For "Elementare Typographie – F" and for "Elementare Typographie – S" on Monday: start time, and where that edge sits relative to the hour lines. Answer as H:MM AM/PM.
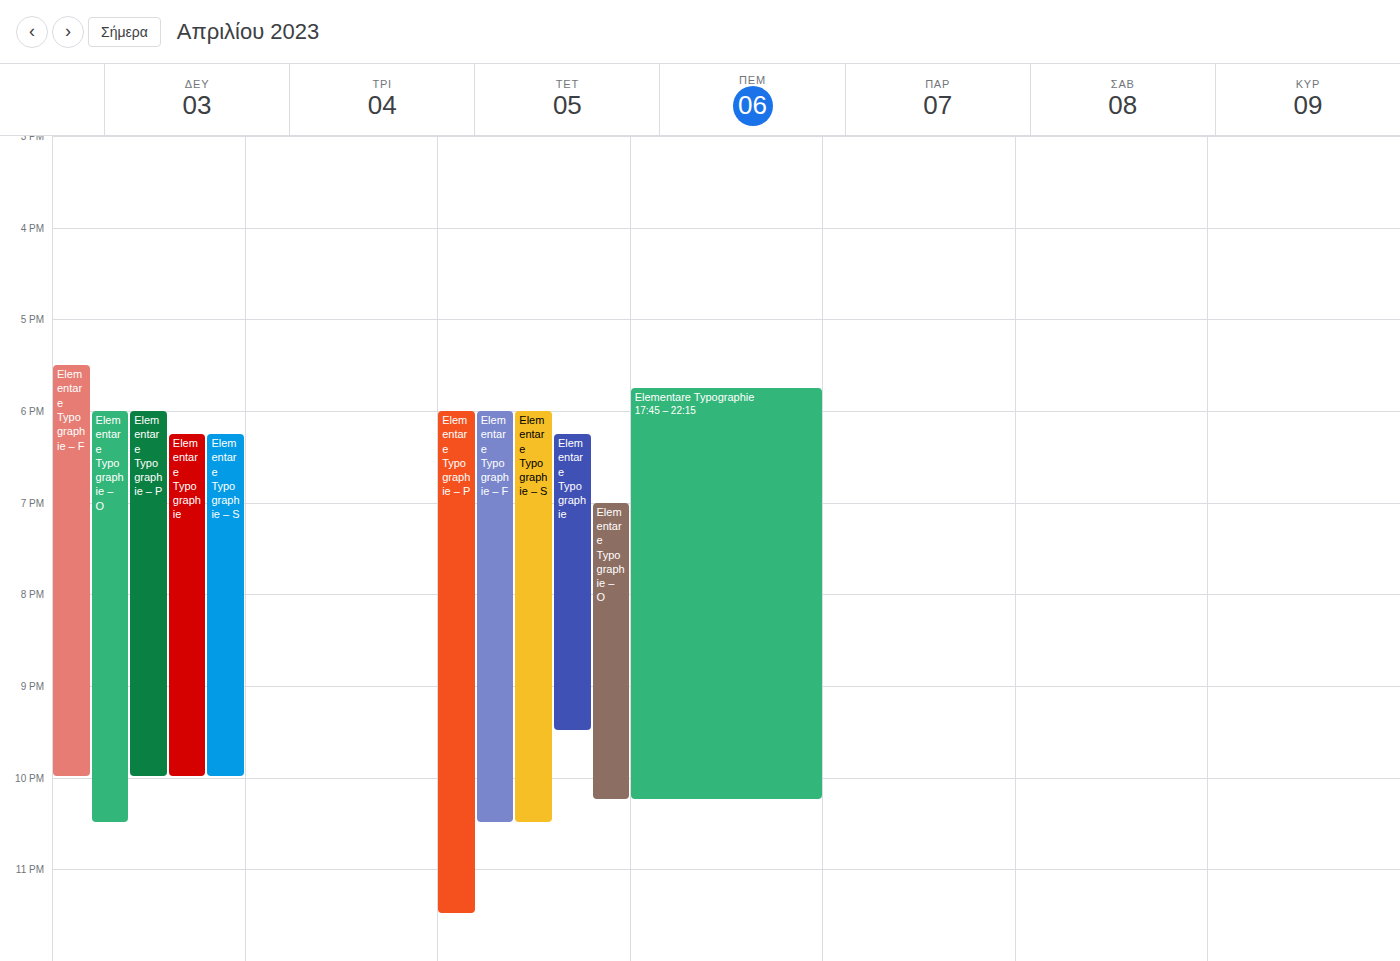
"Elementare Typographie – F": 5:30 PM, halfway between the 5 PM and 6 PM lines. "Elementare Typographie – S": 6:15 PM, neither: a quarter of the way from the 6 PM line to the 7 PM line.